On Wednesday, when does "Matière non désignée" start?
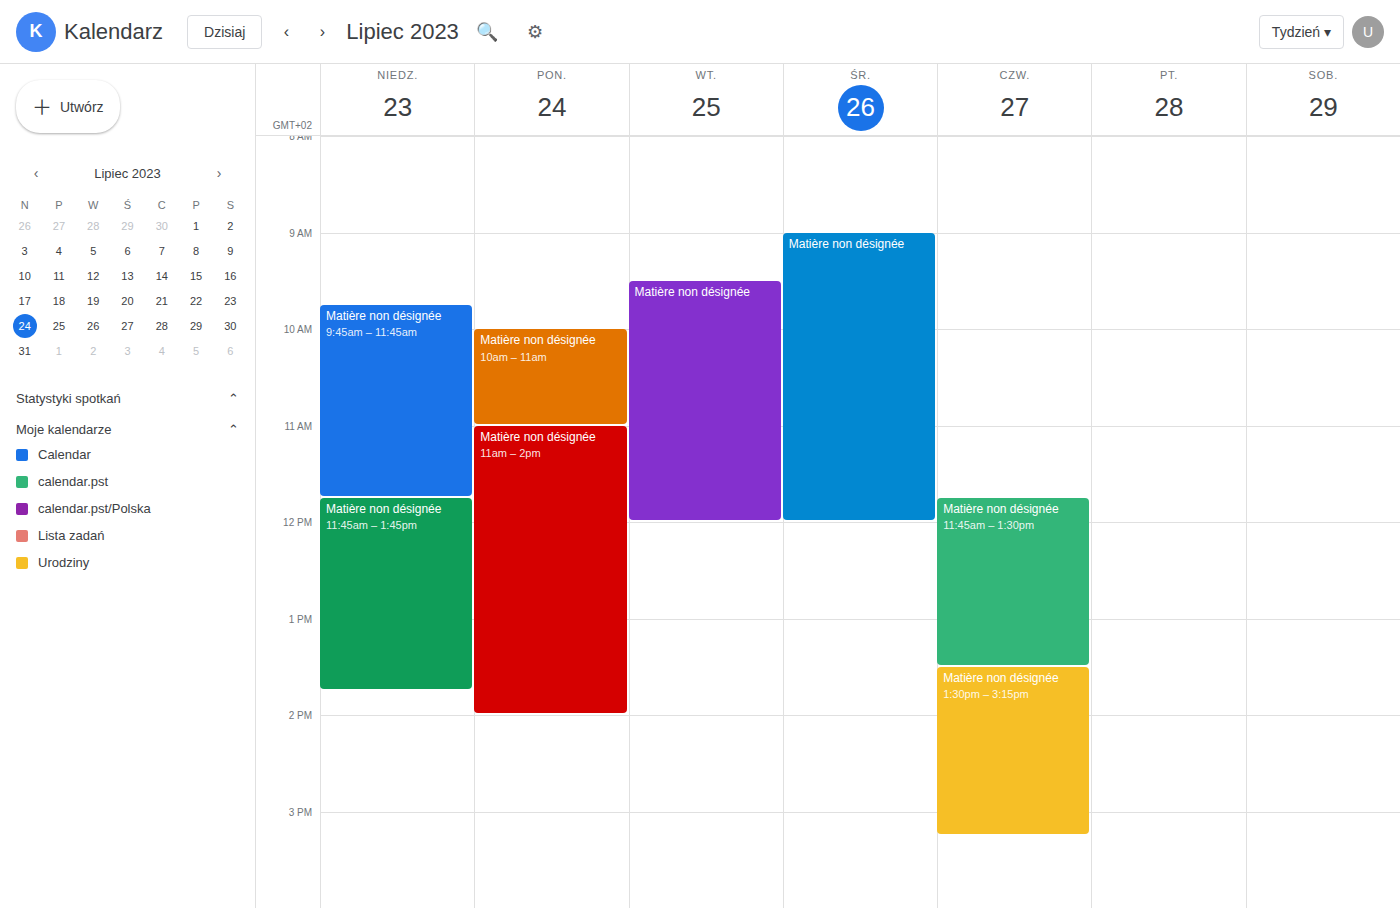
9:00 AM